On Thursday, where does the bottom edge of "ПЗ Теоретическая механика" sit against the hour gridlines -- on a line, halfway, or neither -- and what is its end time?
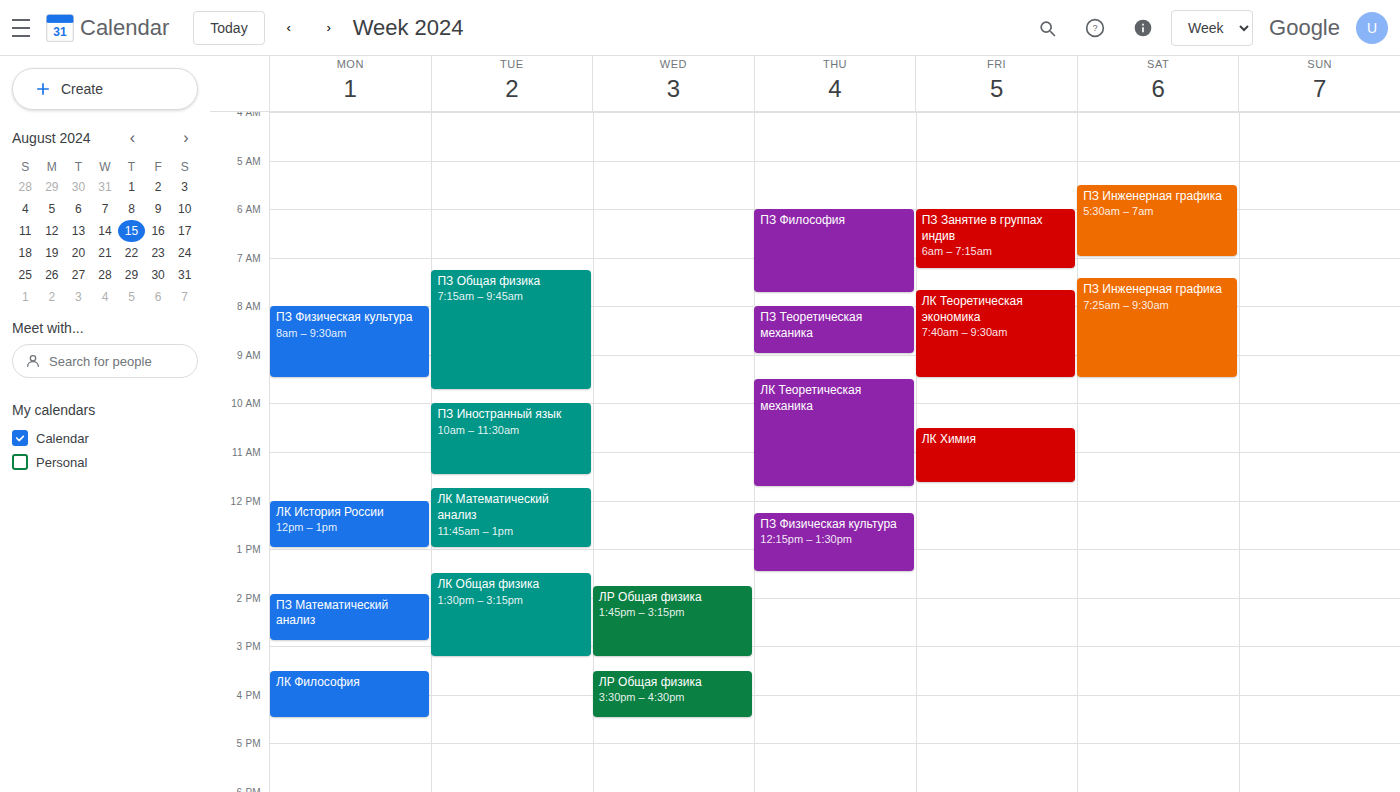
9:00 AM -- exactly on the 9 AM line.